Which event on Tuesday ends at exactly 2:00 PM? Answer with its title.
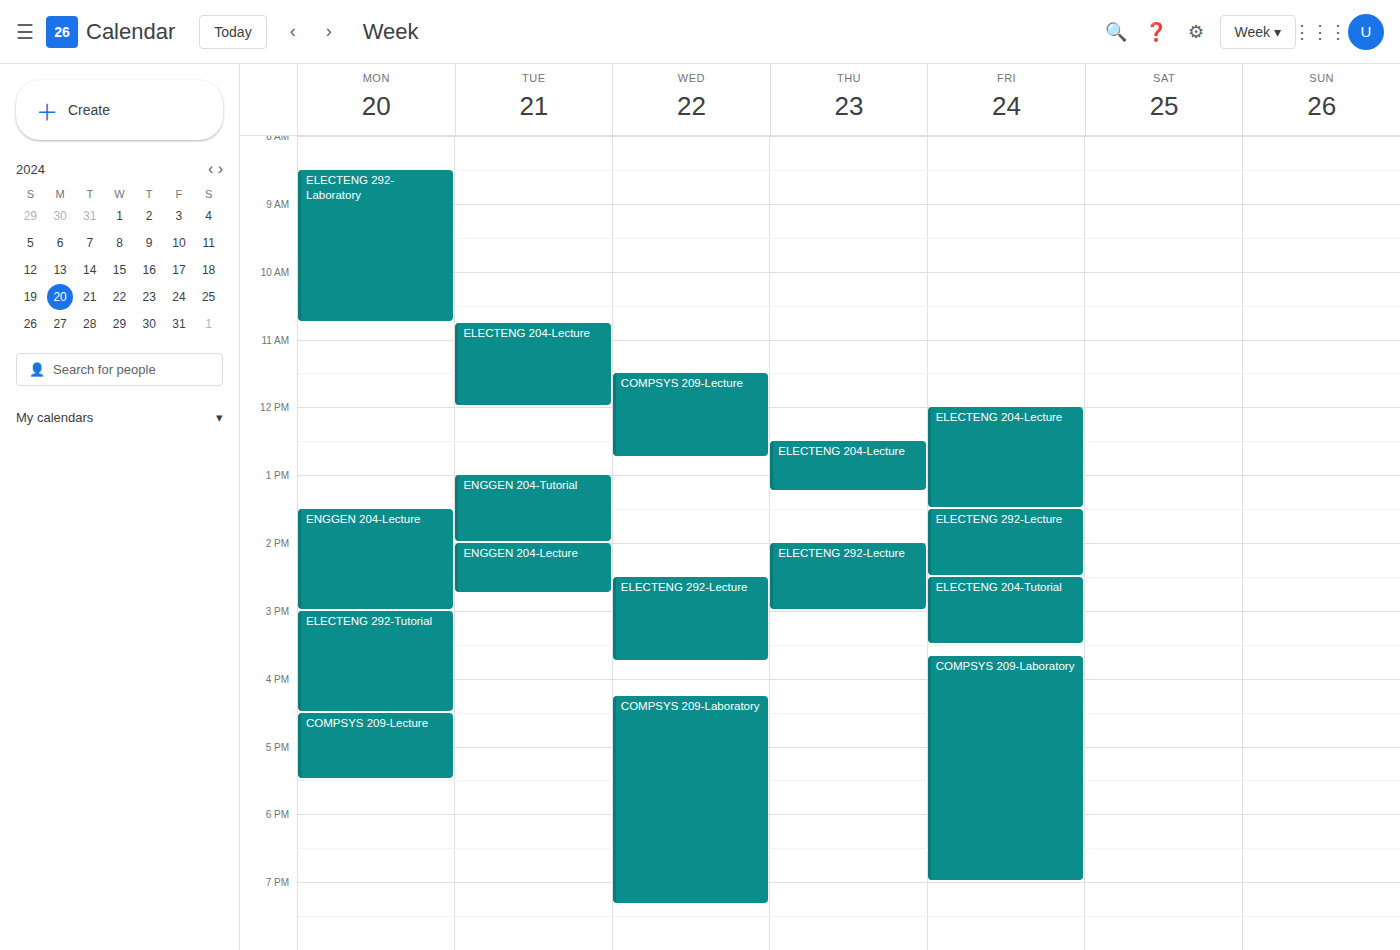
"ENGGEN 204-Tutorial"